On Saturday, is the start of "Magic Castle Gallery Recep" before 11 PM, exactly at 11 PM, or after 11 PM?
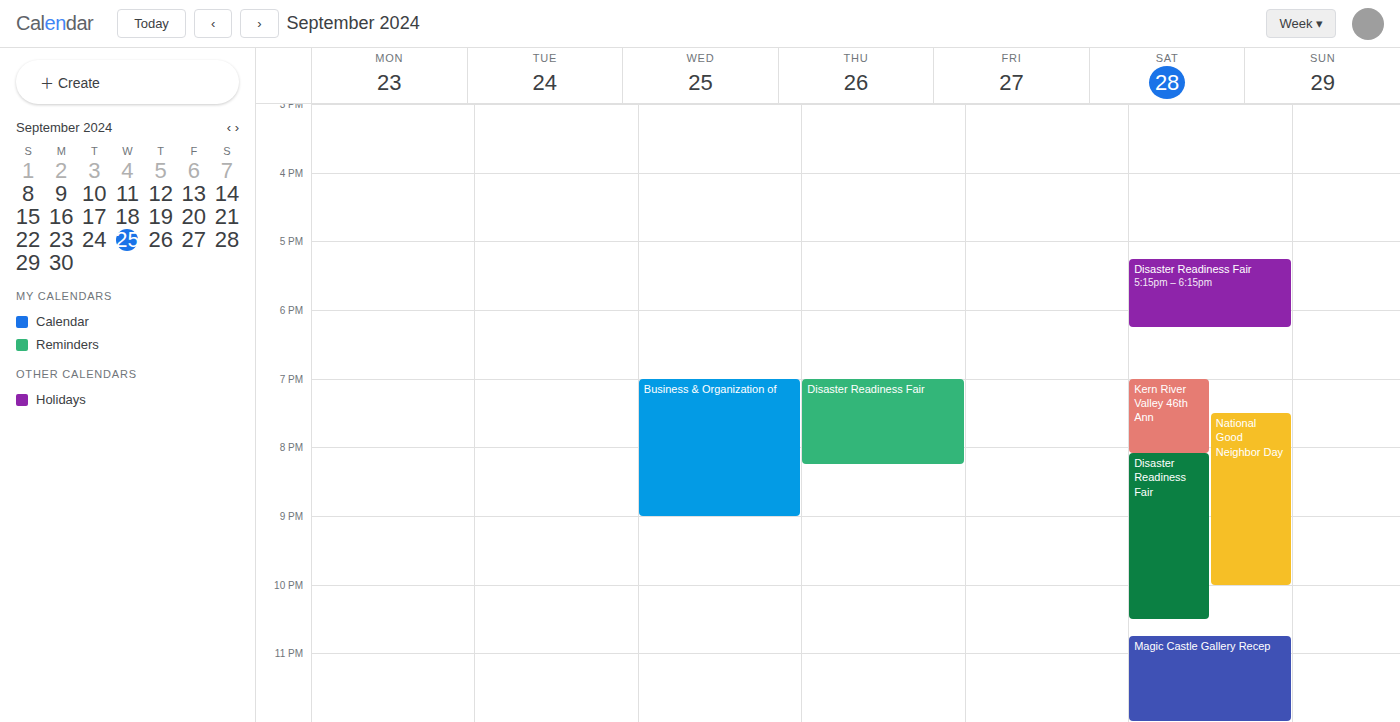
10:45 PM -- before 11 PM, 15 minutes above the 11 PM line.